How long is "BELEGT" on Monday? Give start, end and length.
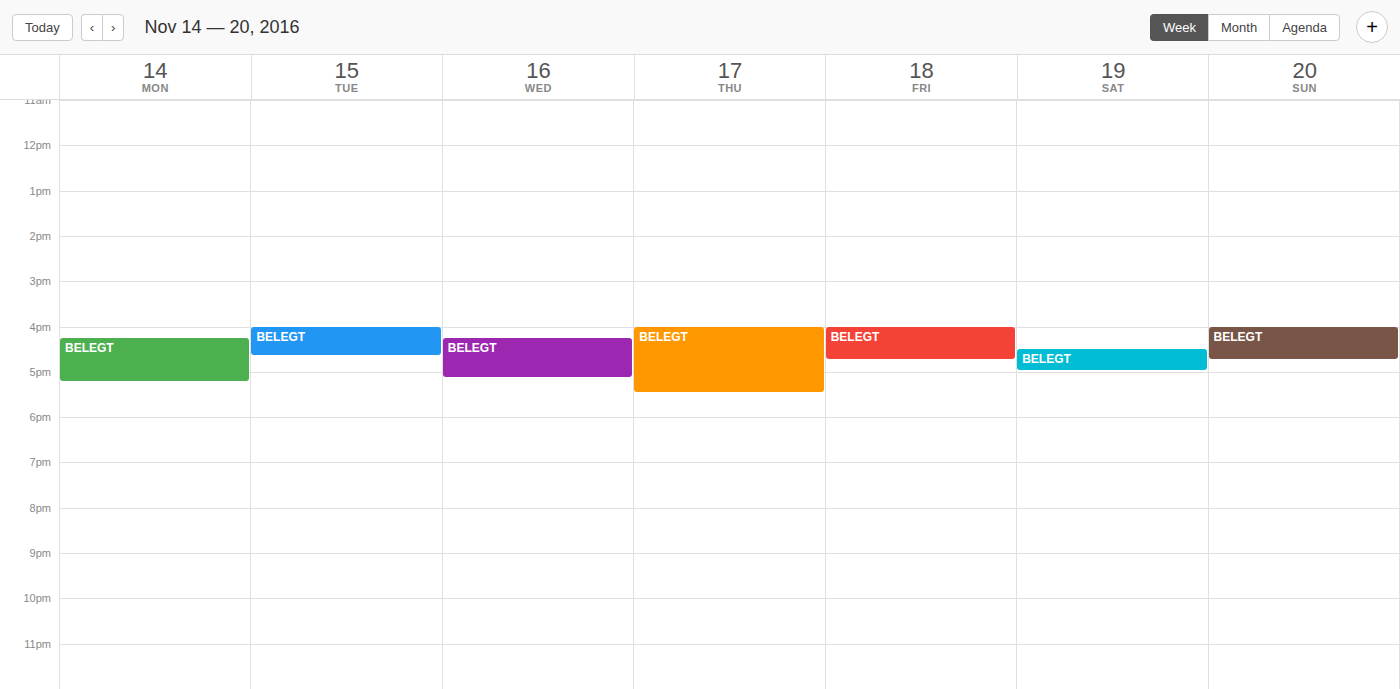
4:15 PM to 5:15 PM, 1 hour